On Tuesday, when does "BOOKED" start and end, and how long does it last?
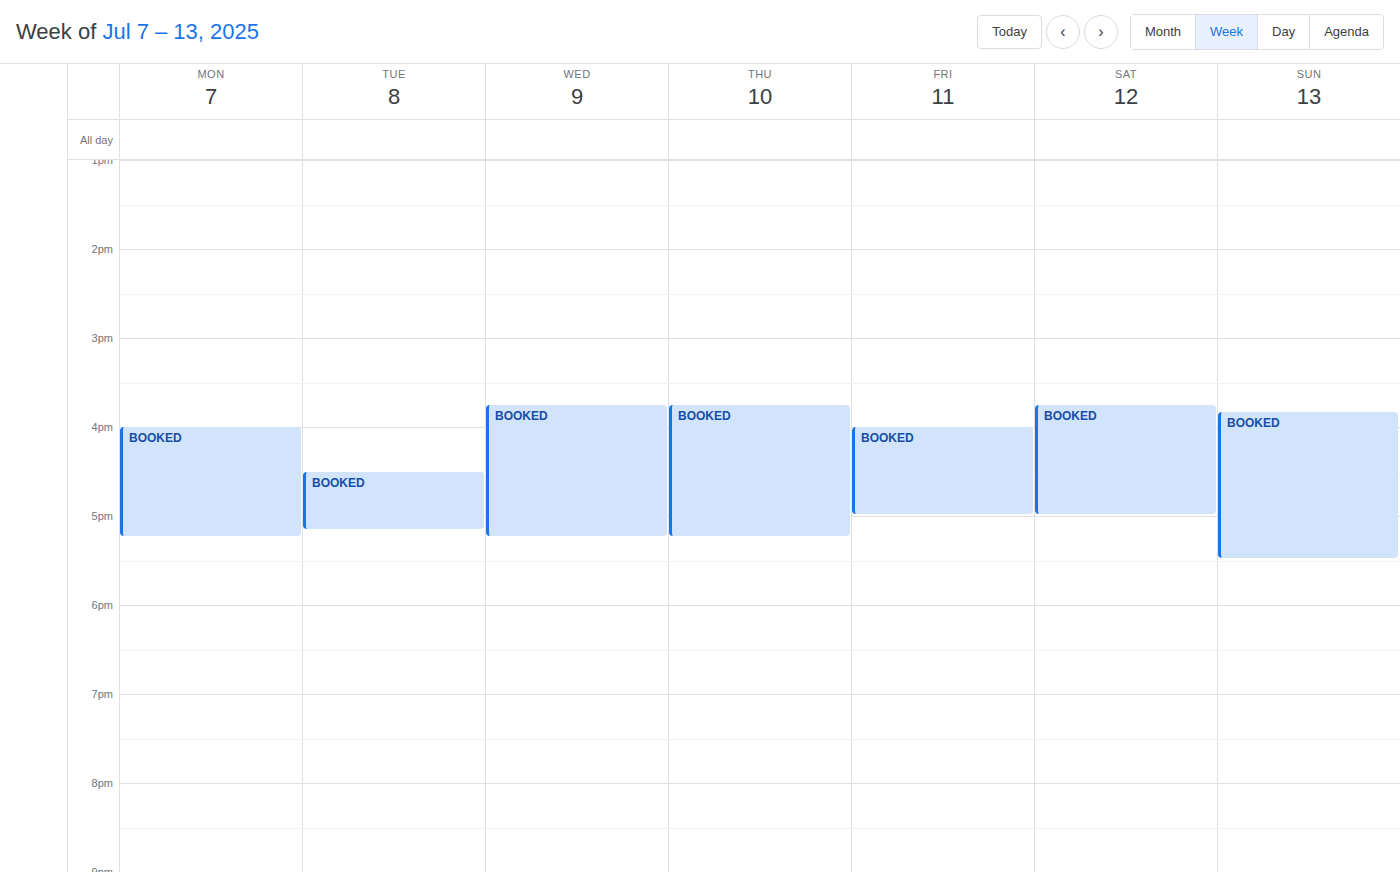
4:30 PM to 5:10 PM, 40 minutes